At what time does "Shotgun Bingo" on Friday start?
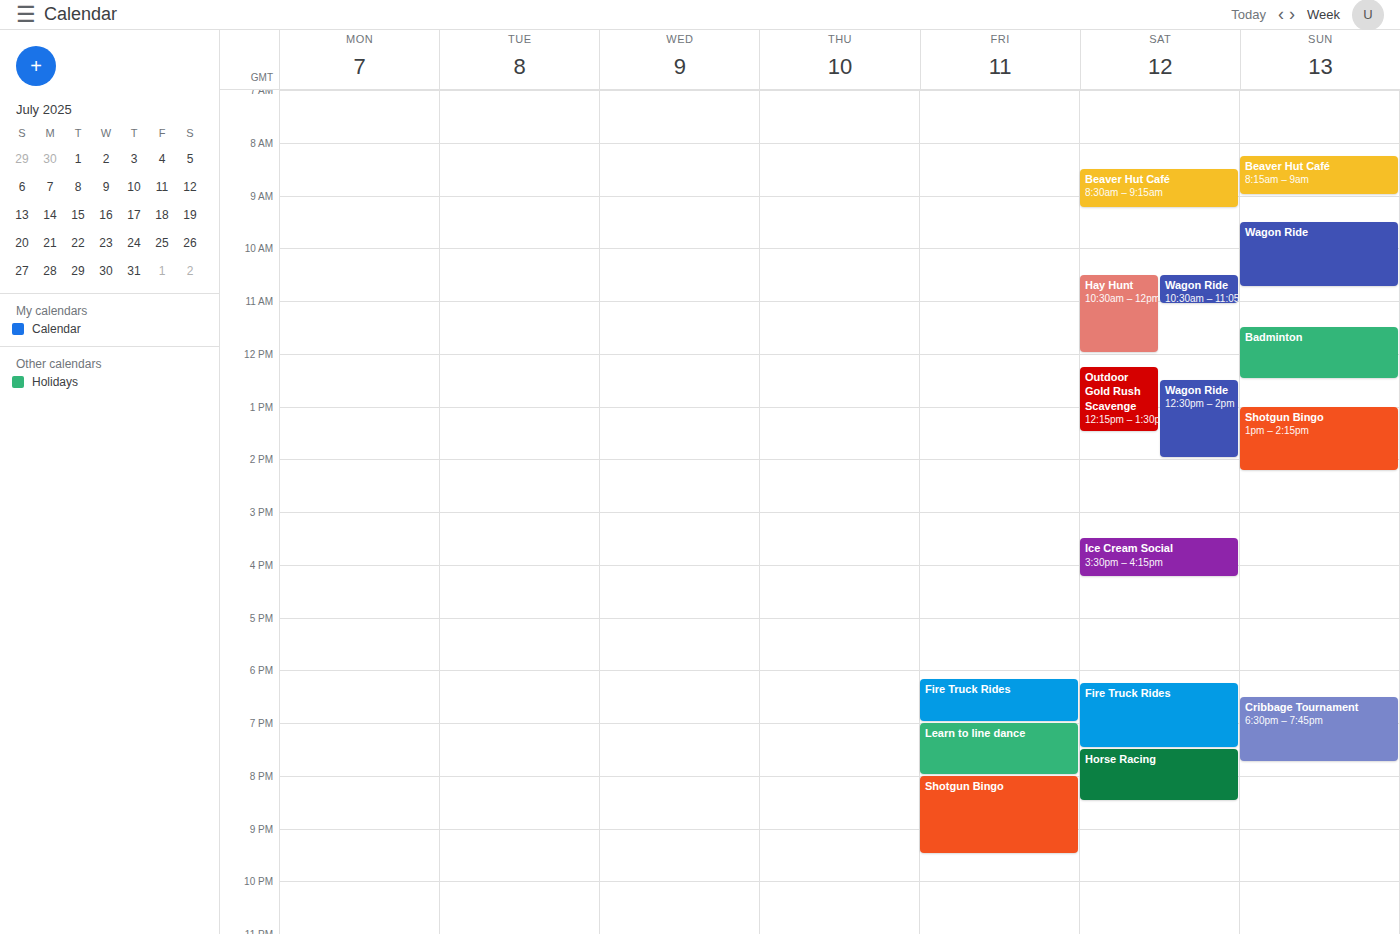
8:00 PM